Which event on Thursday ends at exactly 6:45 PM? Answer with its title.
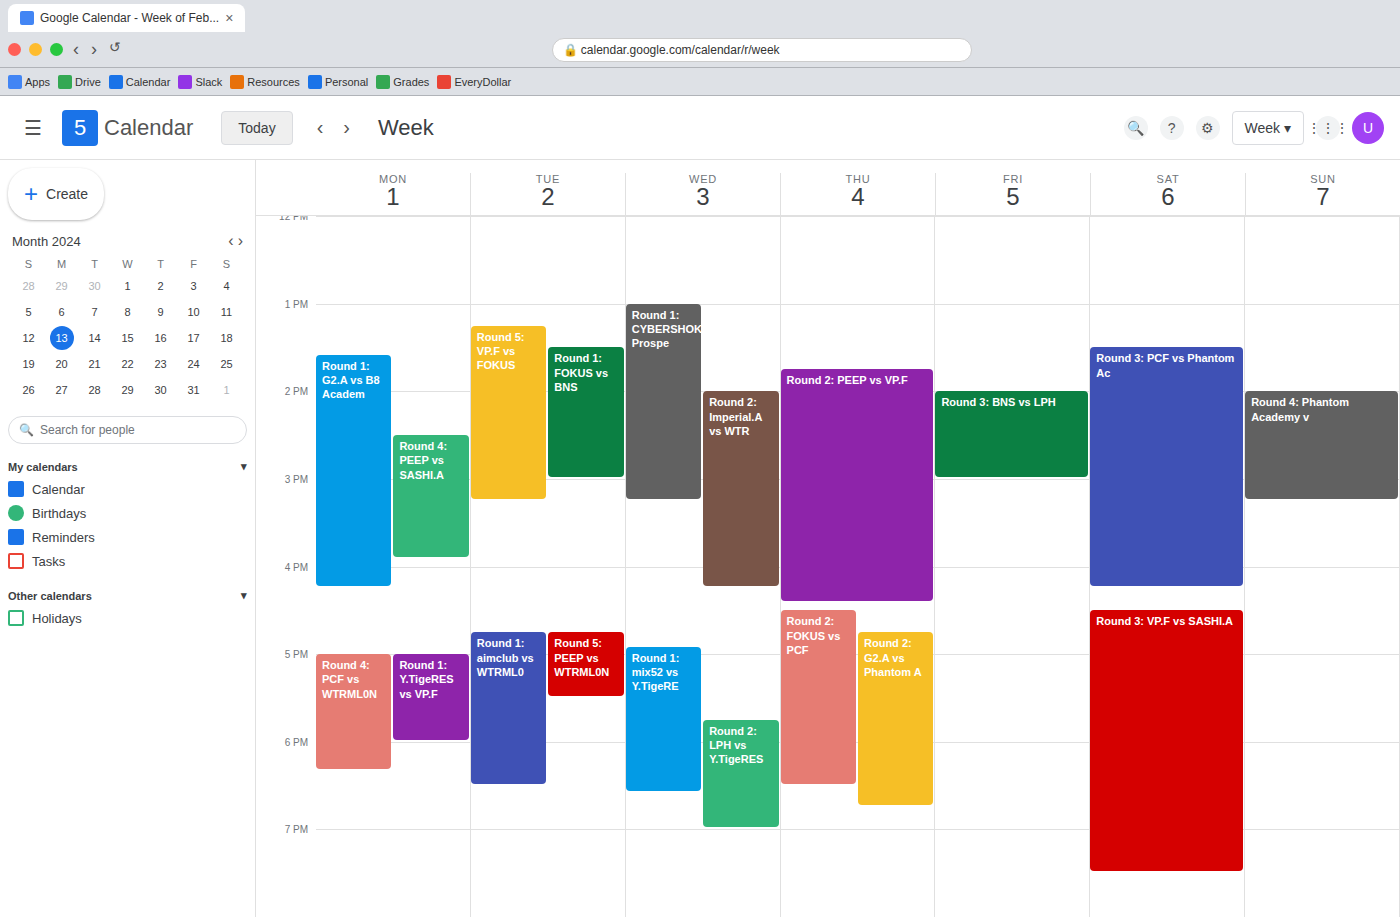
"Round 2: G2.A vs Phantom A"